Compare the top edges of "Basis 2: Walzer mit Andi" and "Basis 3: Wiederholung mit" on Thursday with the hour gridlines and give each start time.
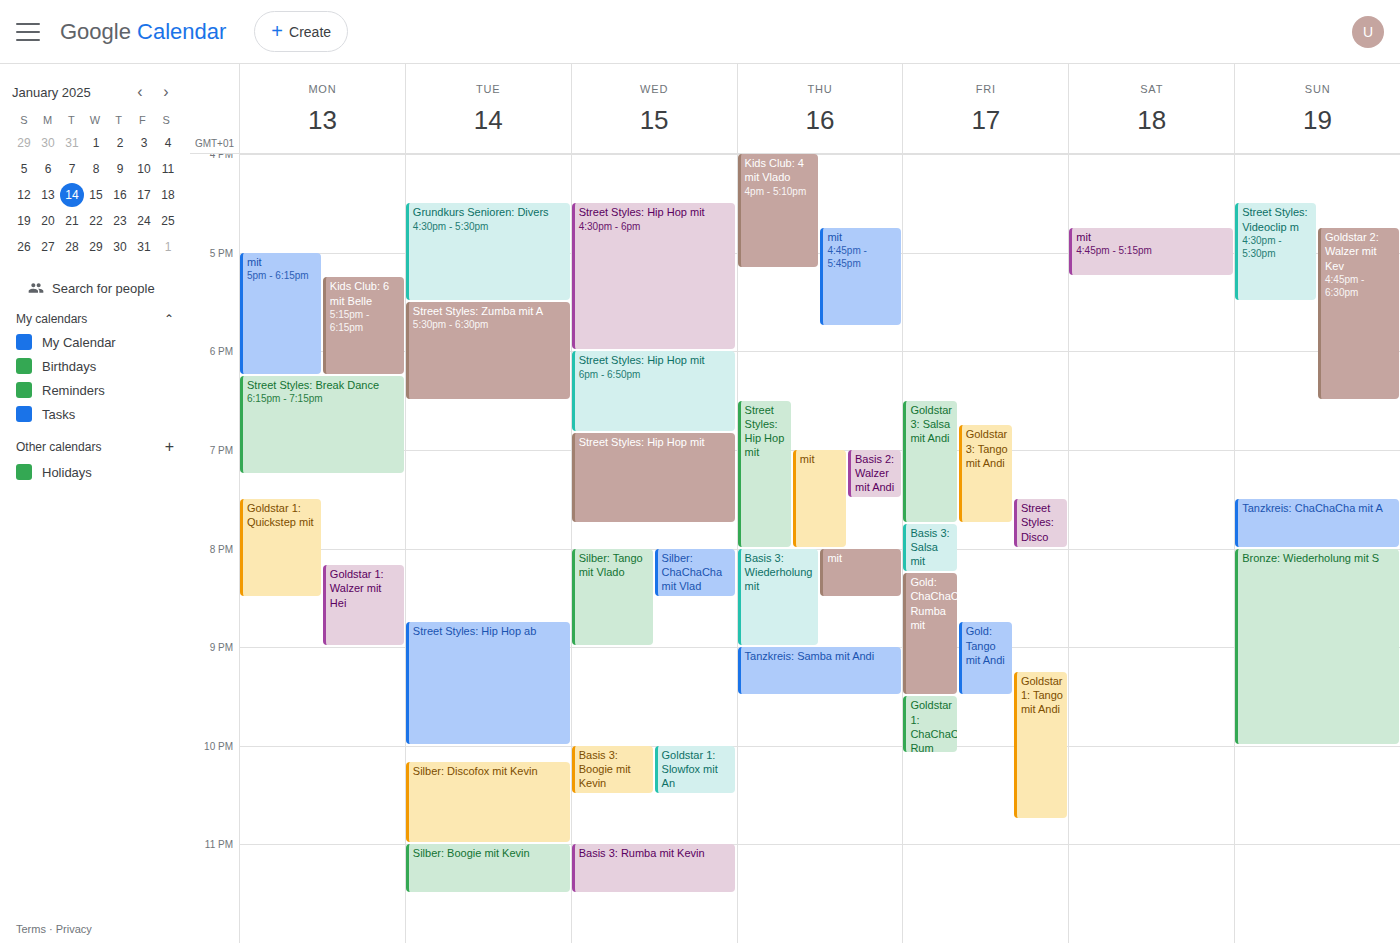
"Basis 2: Walzer mit Andi": 7:00 PM, exactly on the 7 PM line. "Basis 3: Wiederholung mit": 8:00 PM, exactly on the 8 PM line.